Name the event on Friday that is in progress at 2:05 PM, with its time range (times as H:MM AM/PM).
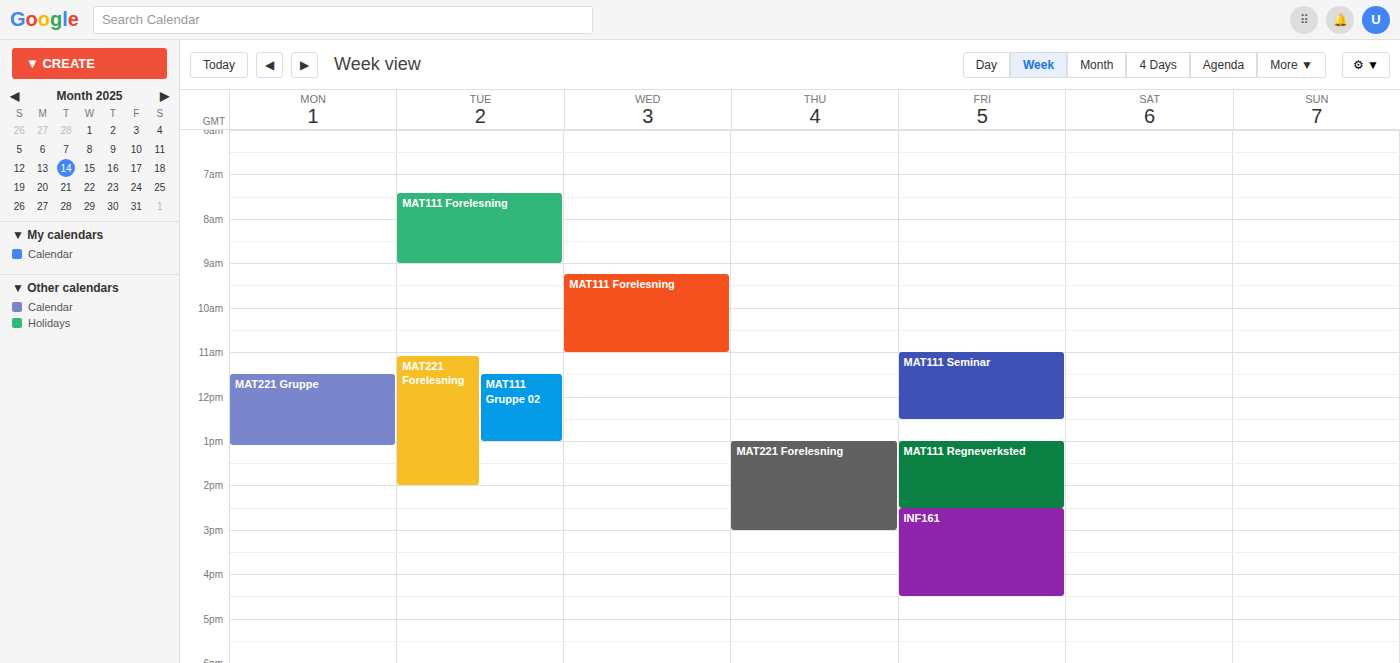
"MAT111 Regneverksted", 1:00 PM to 2:30 PM